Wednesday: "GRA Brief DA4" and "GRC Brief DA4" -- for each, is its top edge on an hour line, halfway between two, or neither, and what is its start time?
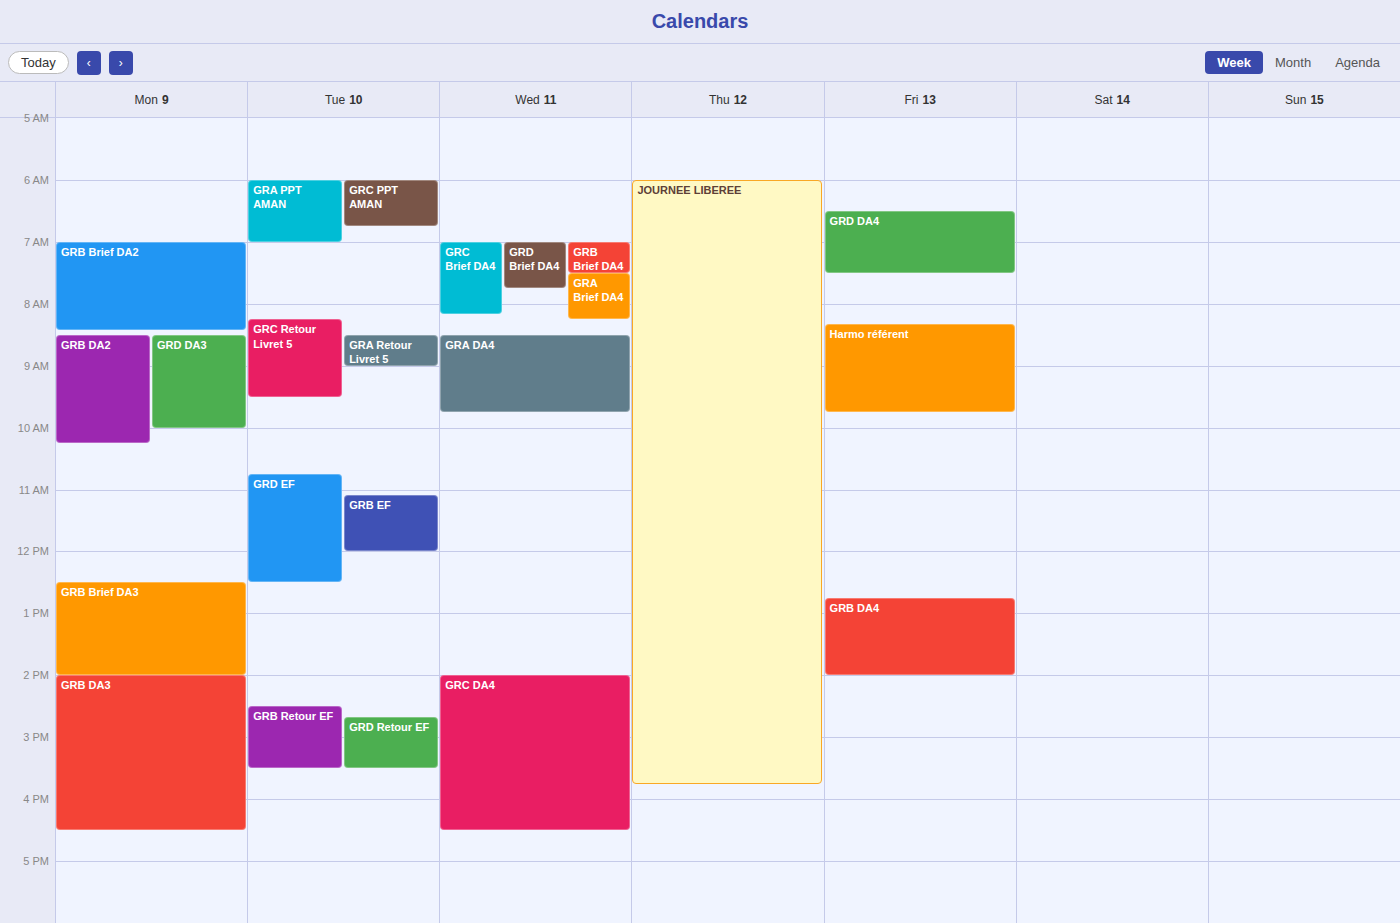
"GRA Brief DA4": 7:30 AM, halfway between the 7 AM and 8 AM lines. "GRC Brief DA4": 7:00 AM, exactly on the 7 AM line.